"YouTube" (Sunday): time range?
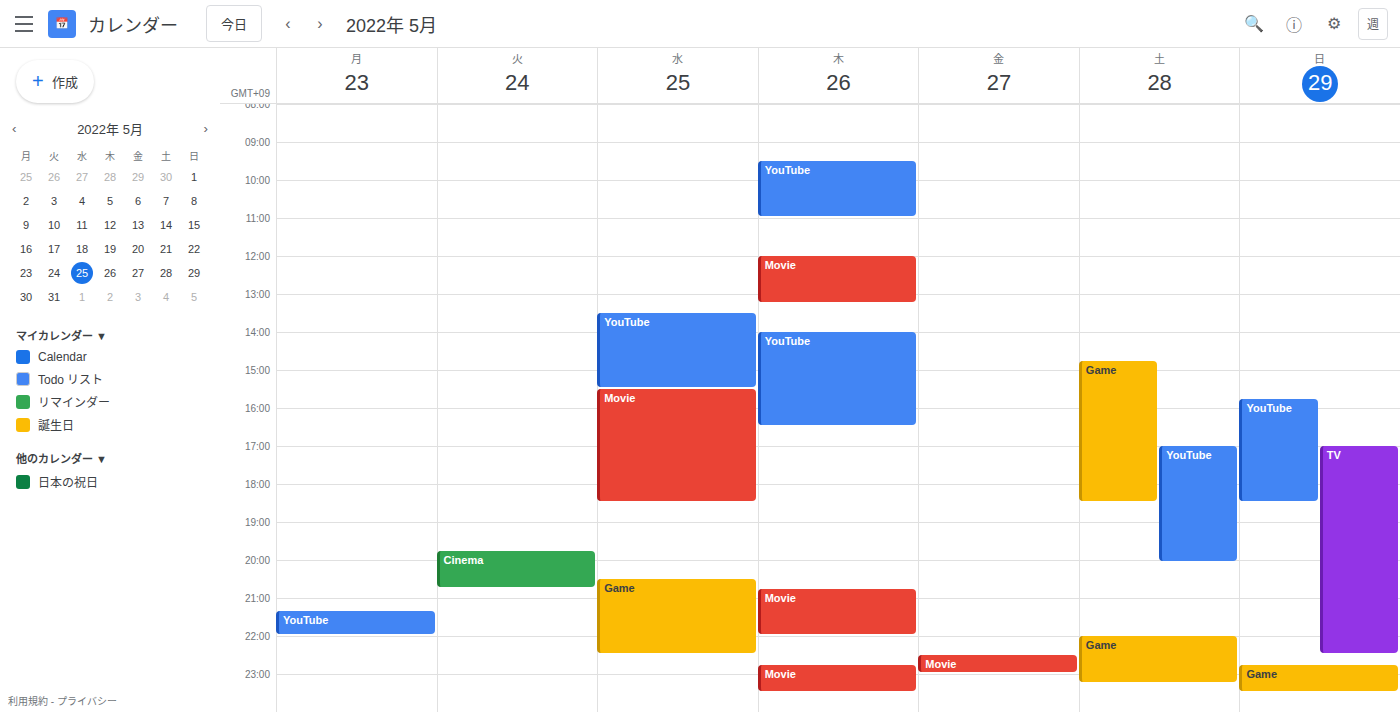
3:45 PM to 6:30 PM